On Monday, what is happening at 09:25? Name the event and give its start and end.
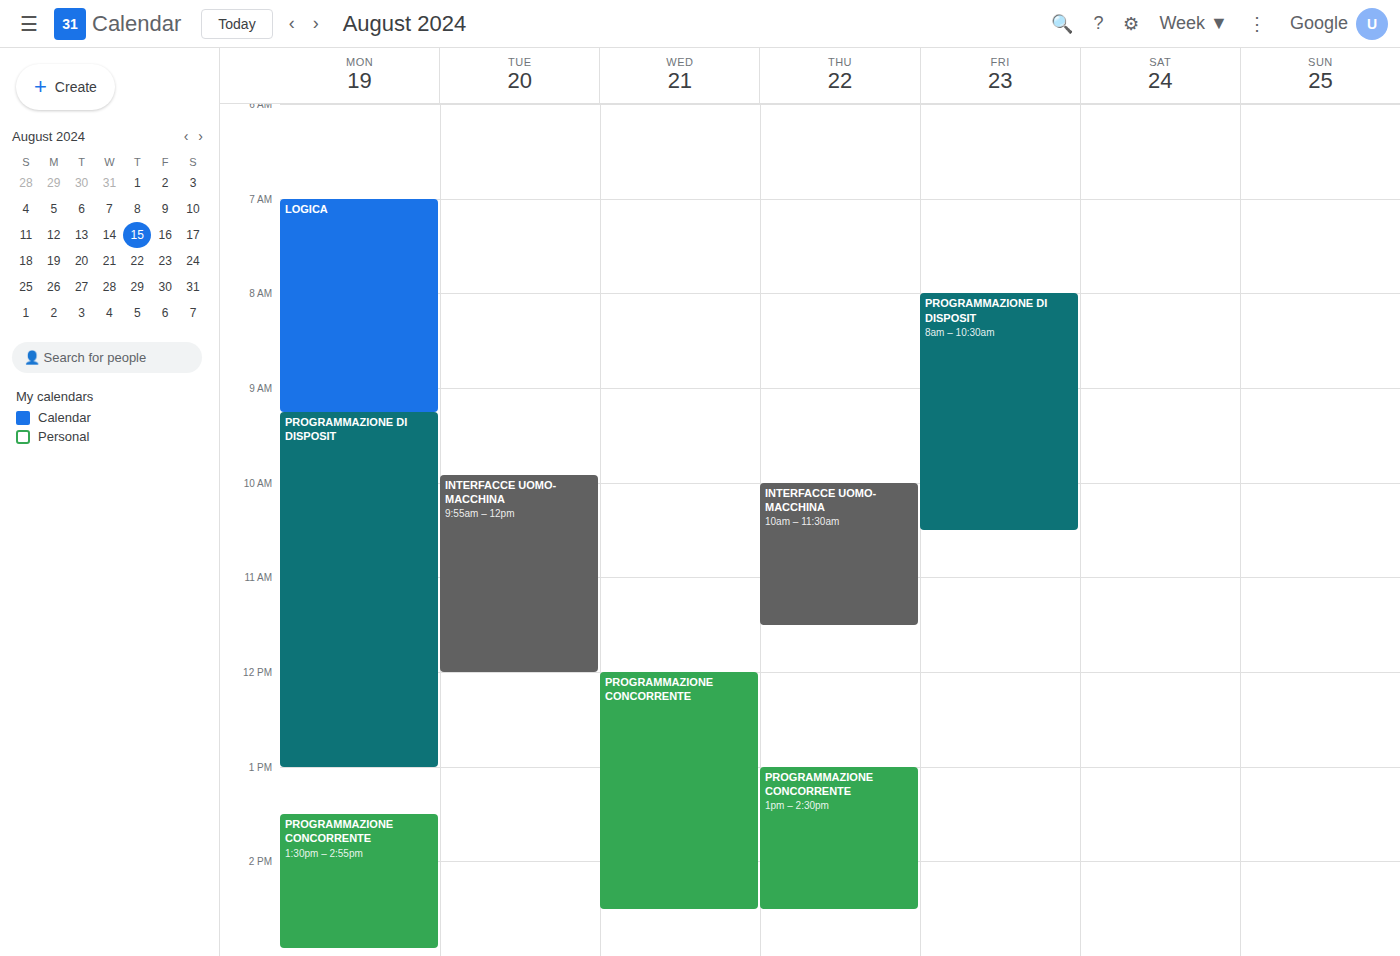
"PROGRAMMAZIONE DI DISPOSIT", 09:15 to 13:00